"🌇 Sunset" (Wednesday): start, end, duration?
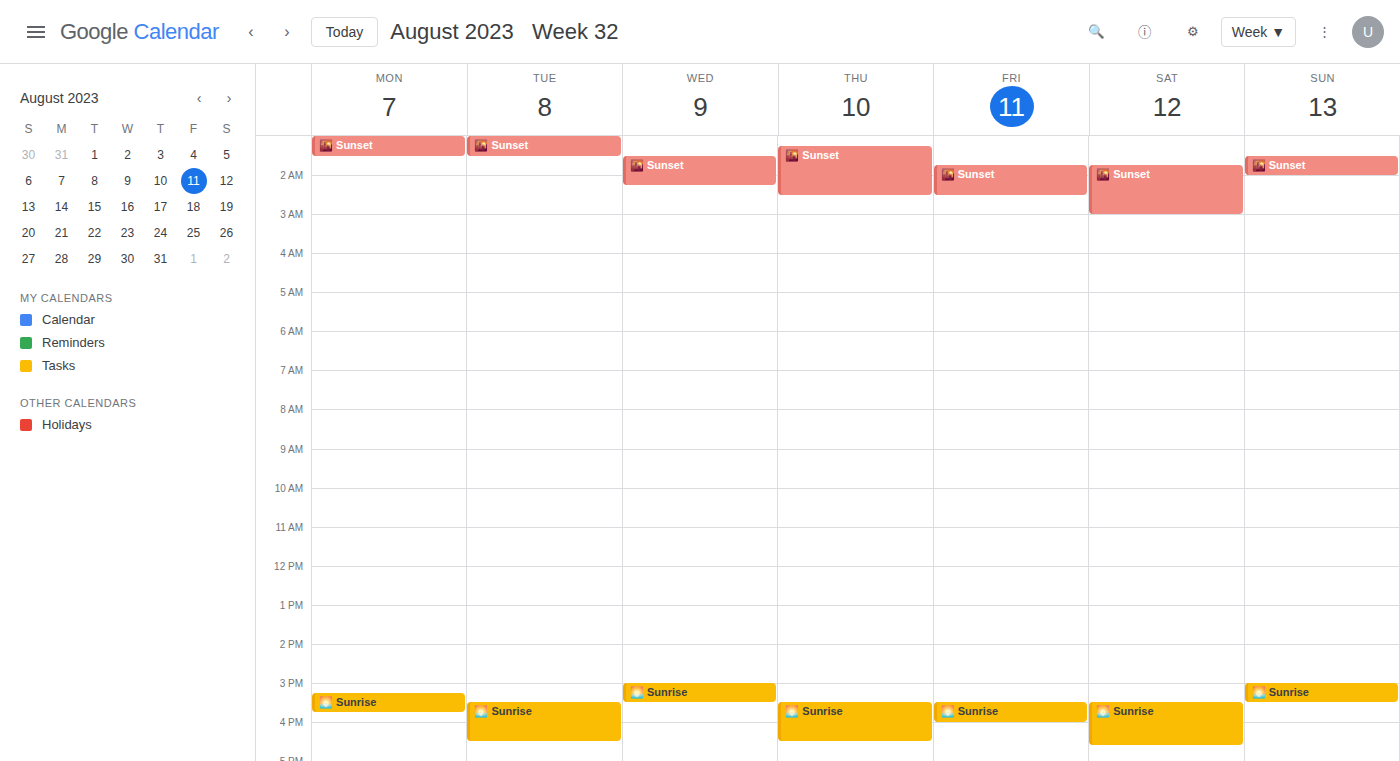
1:30 AM to 2:15 AM, 45 minutes